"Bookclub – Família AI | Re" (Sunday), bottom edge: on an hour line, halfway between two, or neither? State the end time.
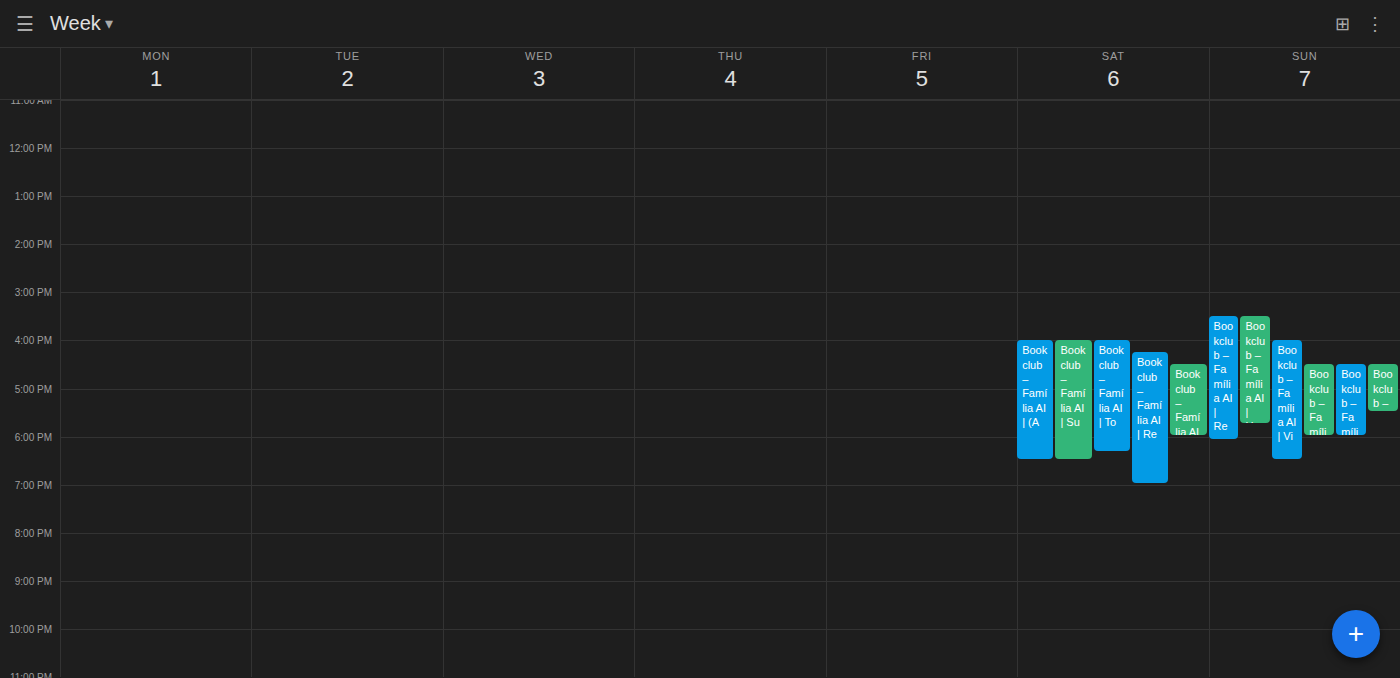
18:05 -- neither: 5 minutes below the 18:00 line and 55 minutes above the 19:00 line.